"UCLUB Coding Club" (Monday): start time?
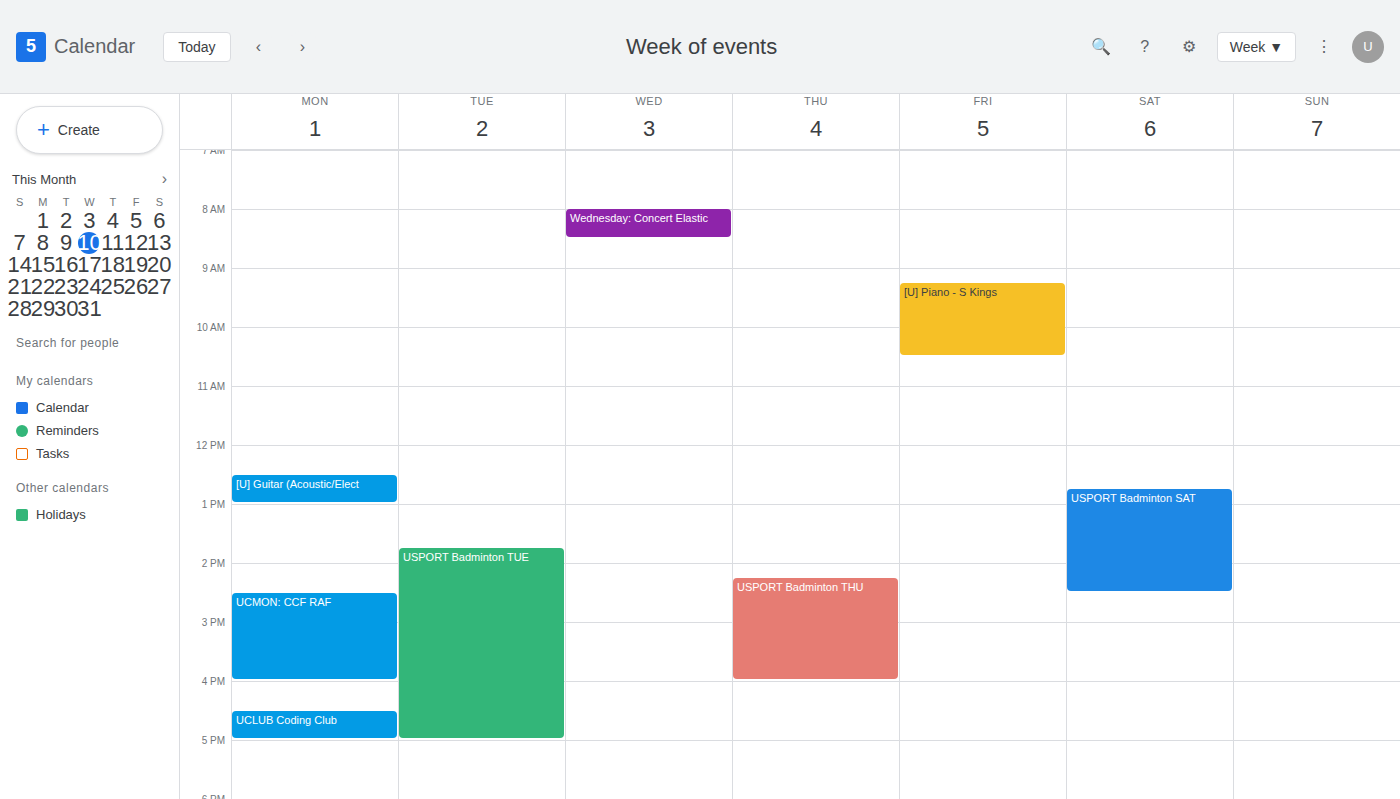
16:30